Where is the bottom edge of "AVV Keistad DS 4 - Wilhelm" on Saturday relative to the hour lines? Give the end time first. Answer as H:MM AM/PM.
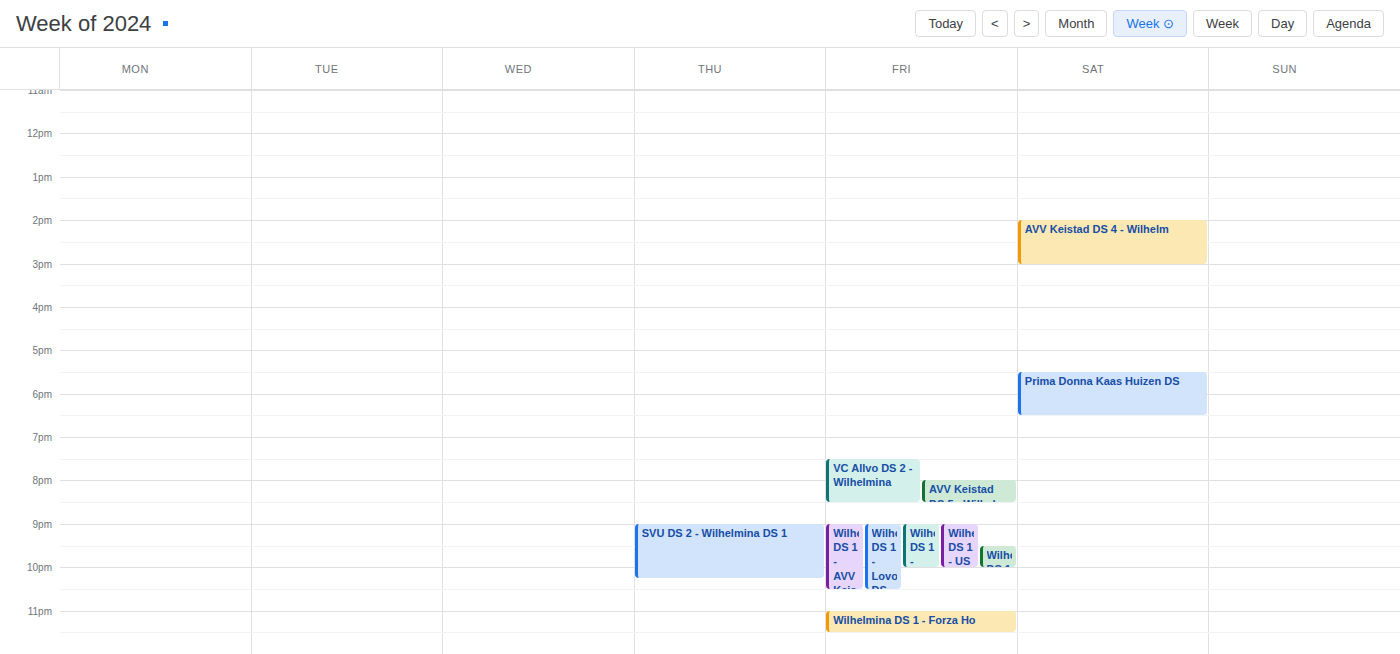
3:00 PM -- exactly on the 3 PM line.